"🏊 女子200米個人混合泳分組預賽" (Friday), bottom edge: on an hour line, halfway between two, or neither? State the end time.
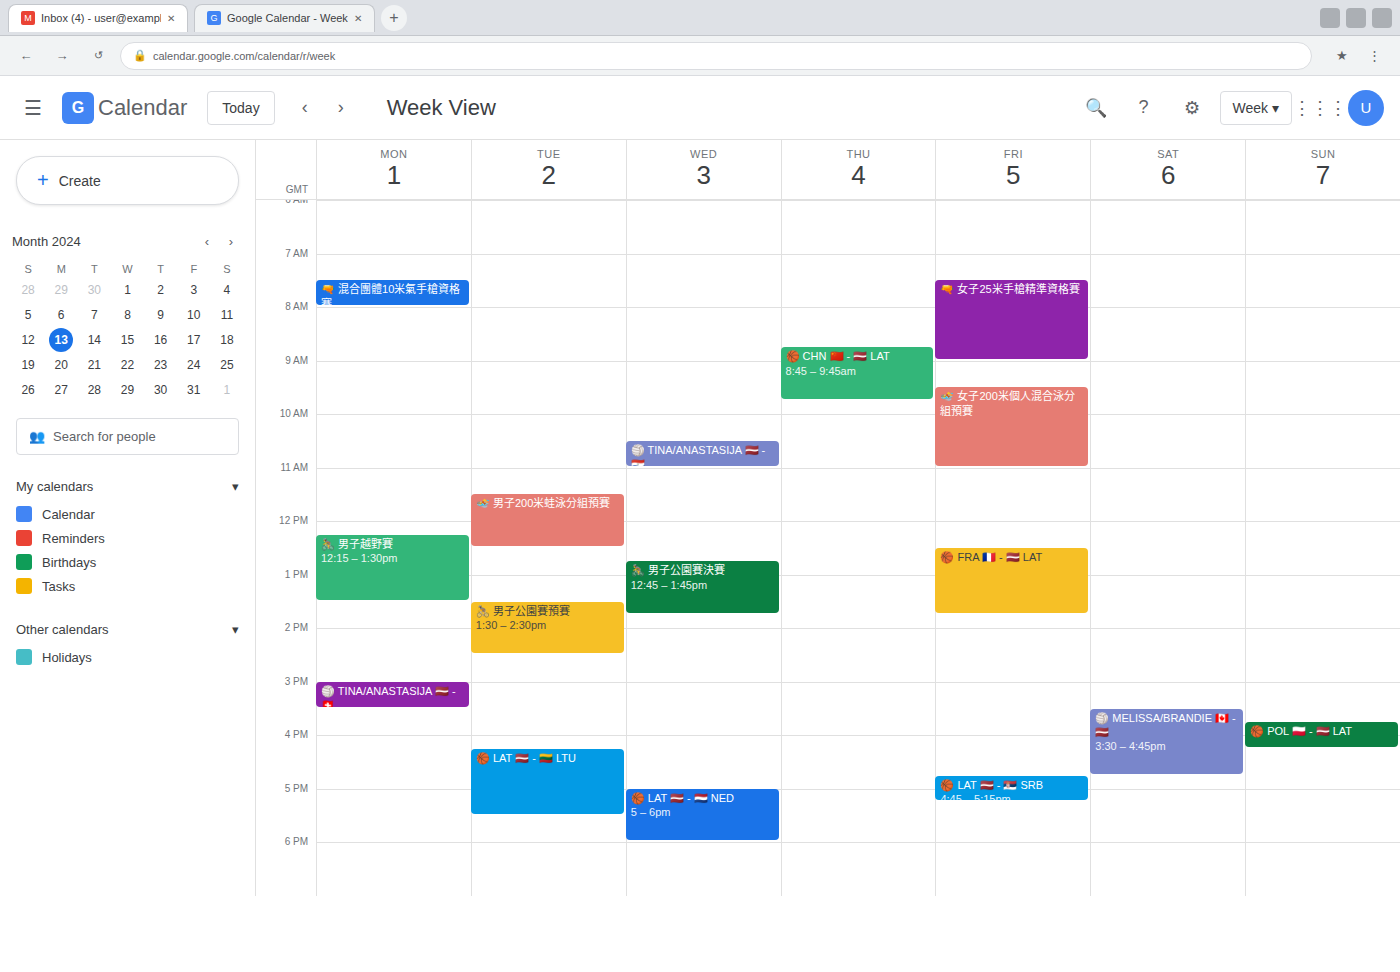
11:00 AM -- exactly on the 11 AM line.